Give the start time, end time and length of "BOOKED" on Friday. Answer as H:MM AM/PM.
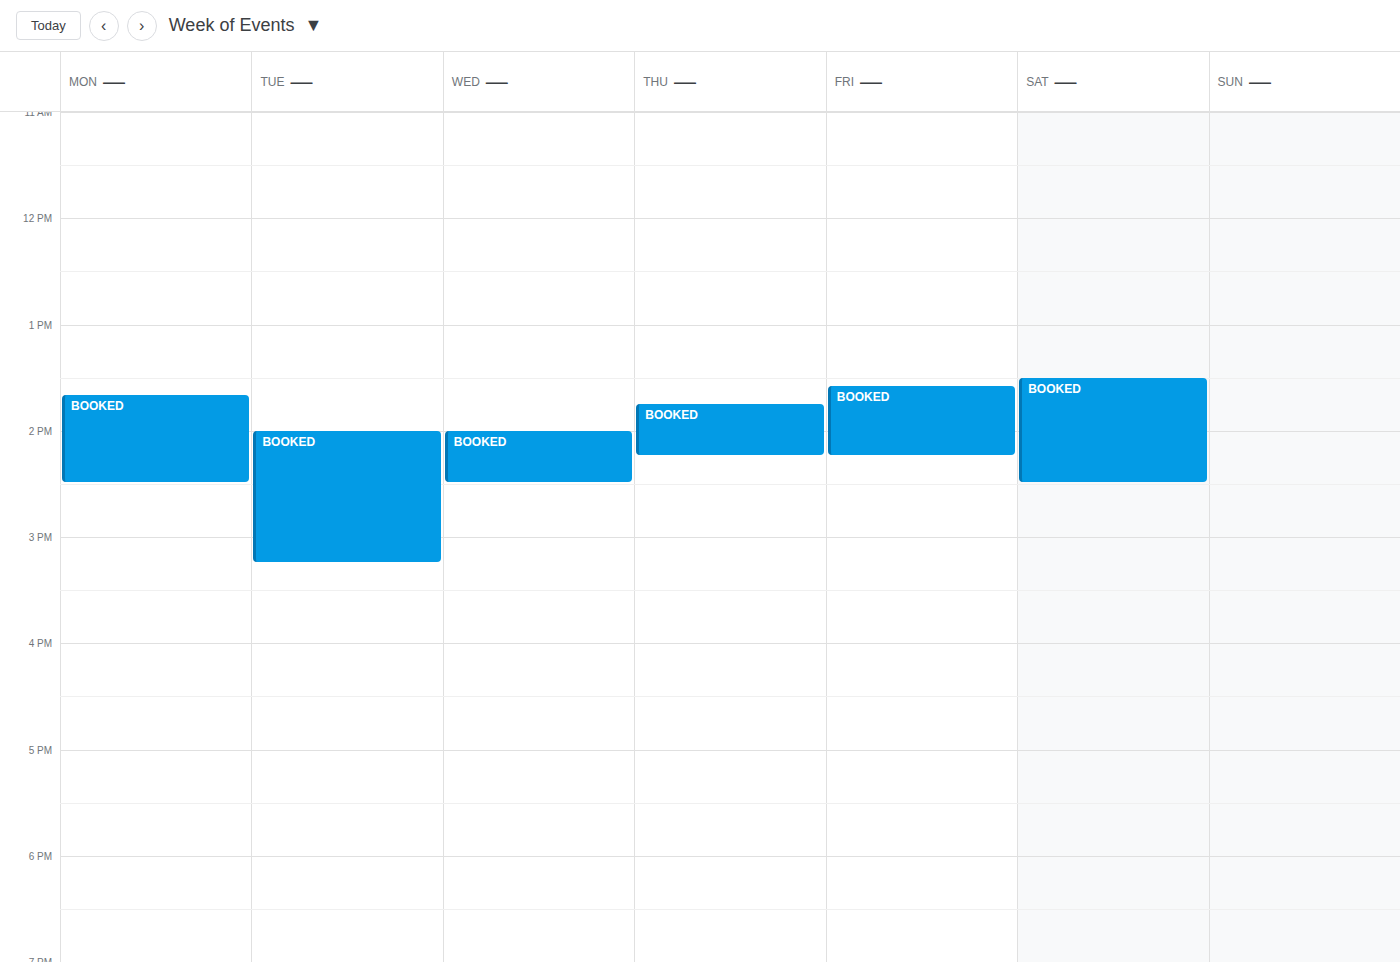
1:35 PM to 2:15 PM, 40 minutes